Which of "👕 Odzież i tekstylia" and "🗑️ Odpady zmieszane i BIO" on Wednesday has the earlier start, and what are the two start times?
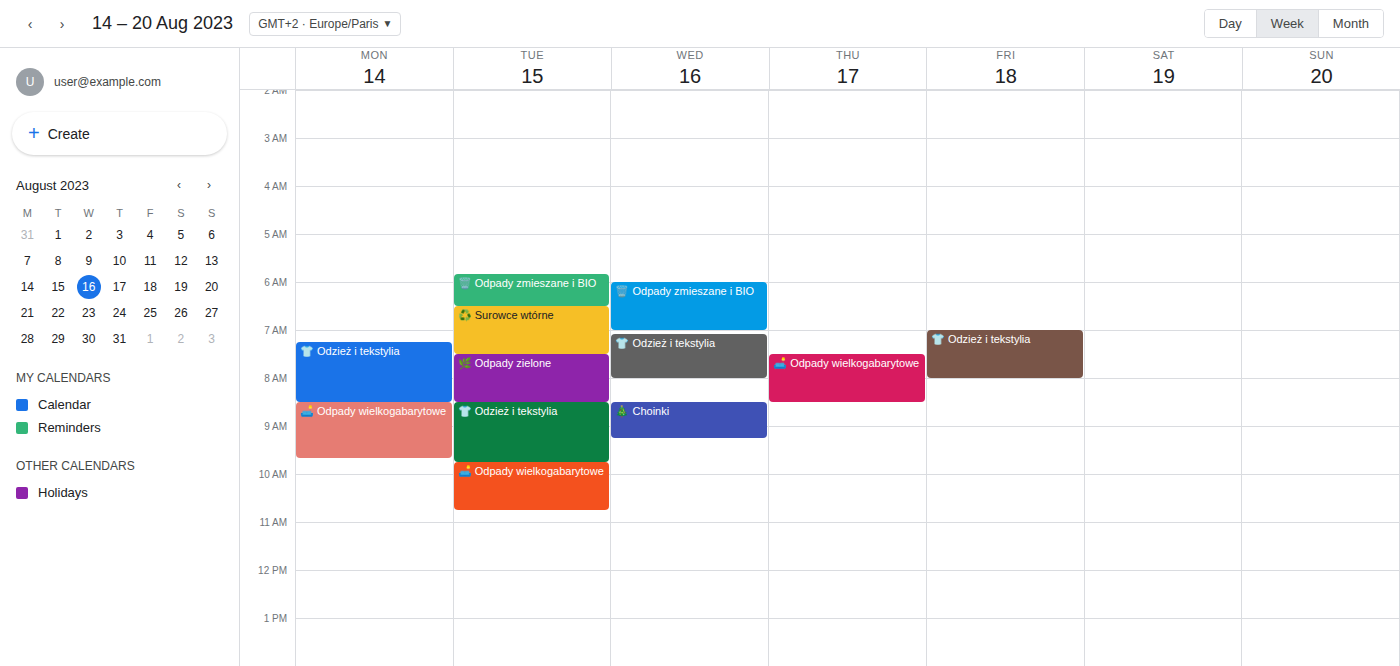
"🗑️ Odpady zmieszane i BIO" 6:00 AM; "👕 Odzież i tekstylia" 7:05 AM.